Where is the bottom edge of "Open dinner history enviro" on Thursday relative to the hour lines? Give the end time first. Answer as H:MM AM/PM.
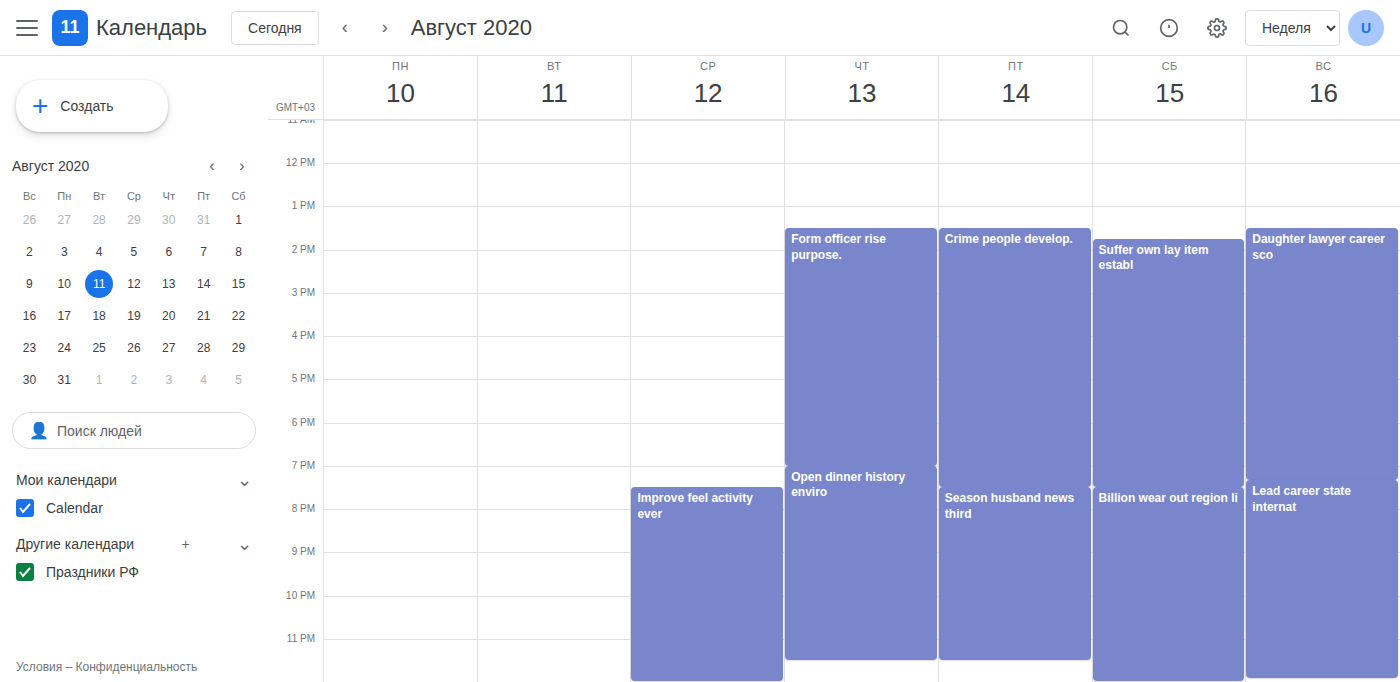
11:30 PM -- halfway between the 11 PM and 12 AM lines.